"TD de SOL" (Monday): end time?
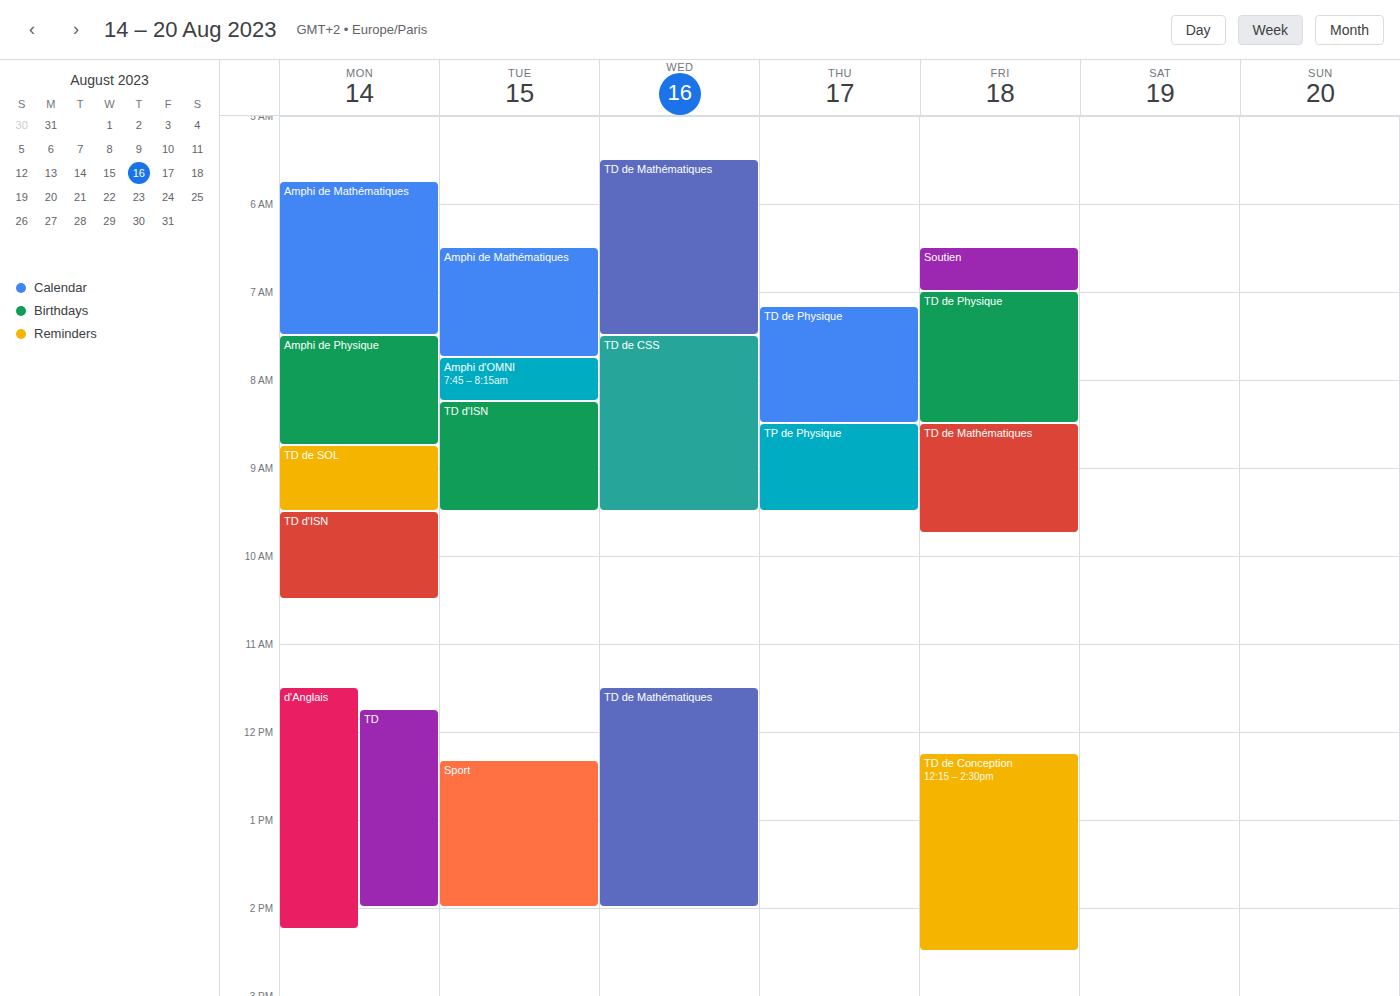
9:30 AM